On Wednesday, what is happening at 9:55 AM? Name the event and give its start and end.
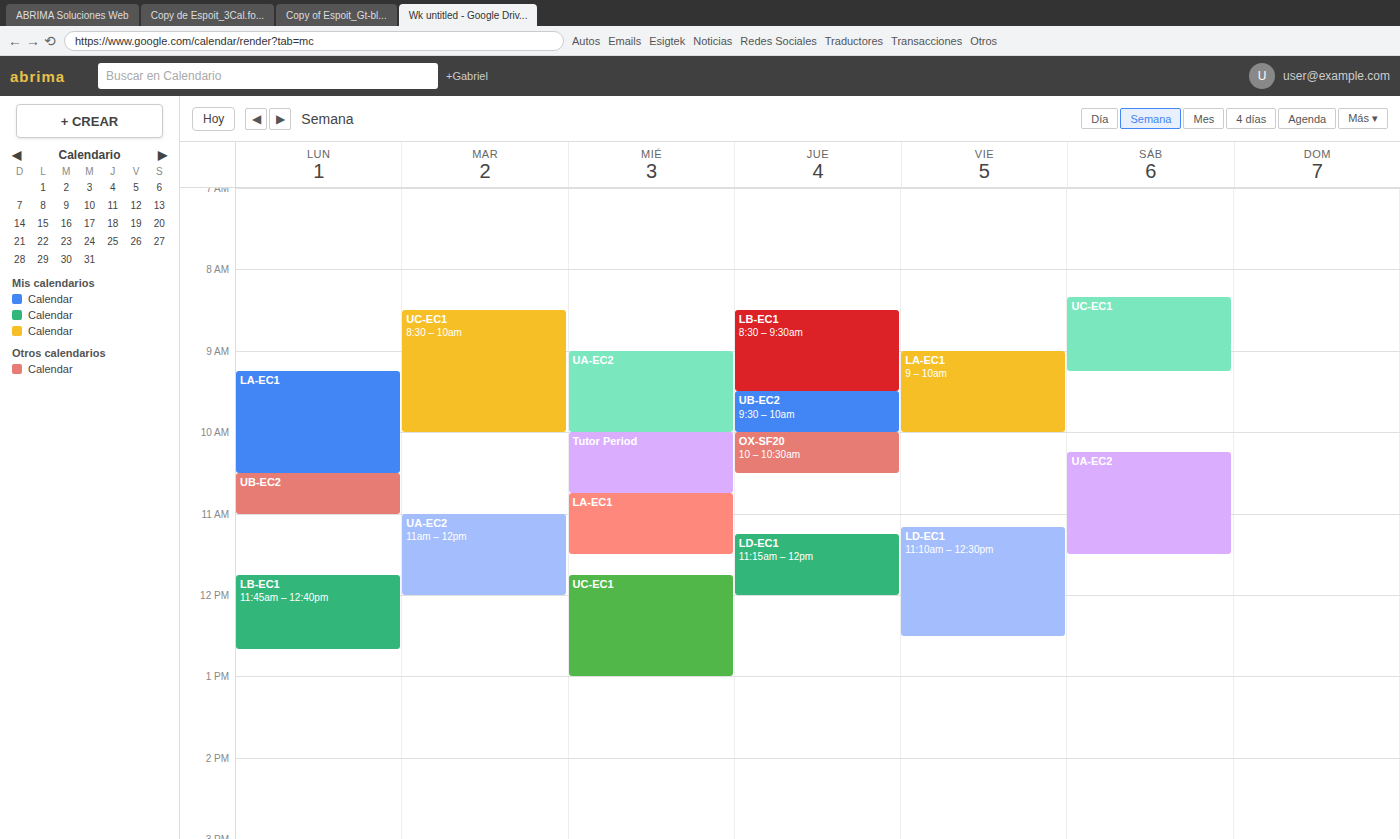
"UA-EC2", 9:00 AM to 10:00 AM